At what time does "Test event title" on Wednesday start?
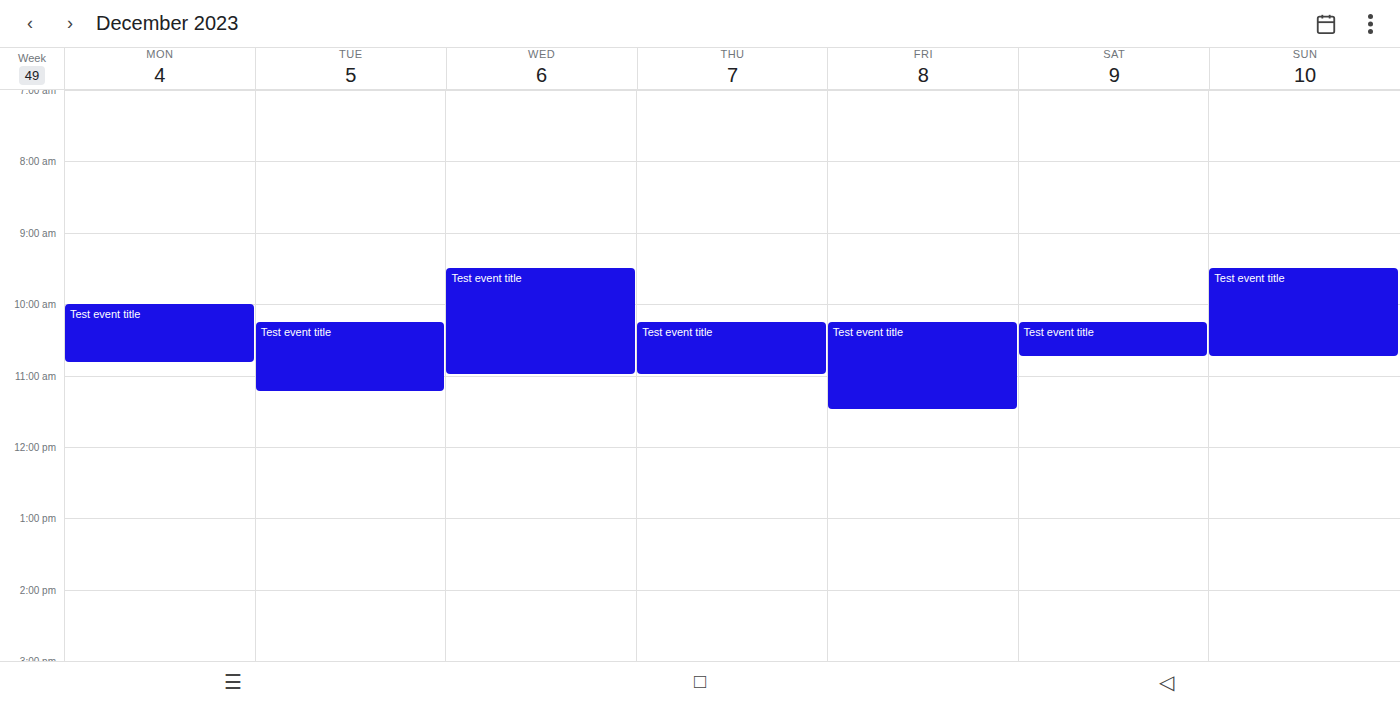
9:30 AM